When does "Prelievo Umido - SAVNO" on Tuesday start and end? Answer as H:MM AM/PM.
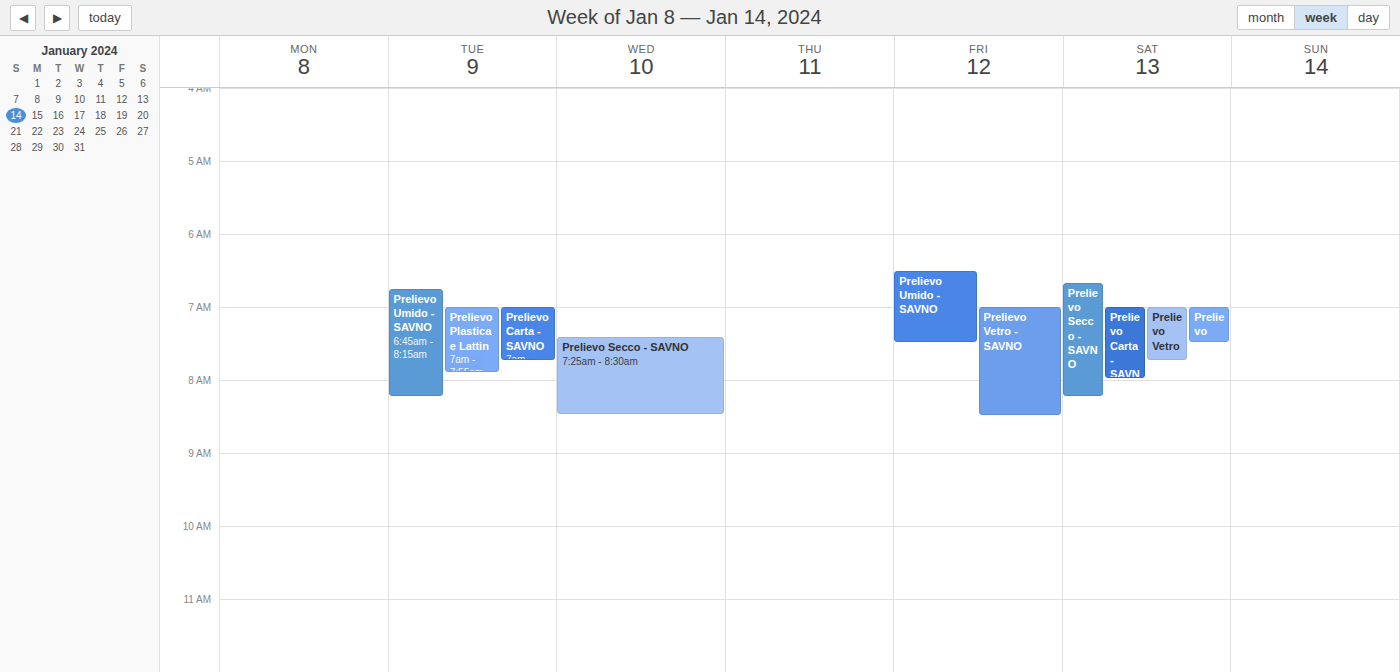
6:45 AM to 8:15 AM